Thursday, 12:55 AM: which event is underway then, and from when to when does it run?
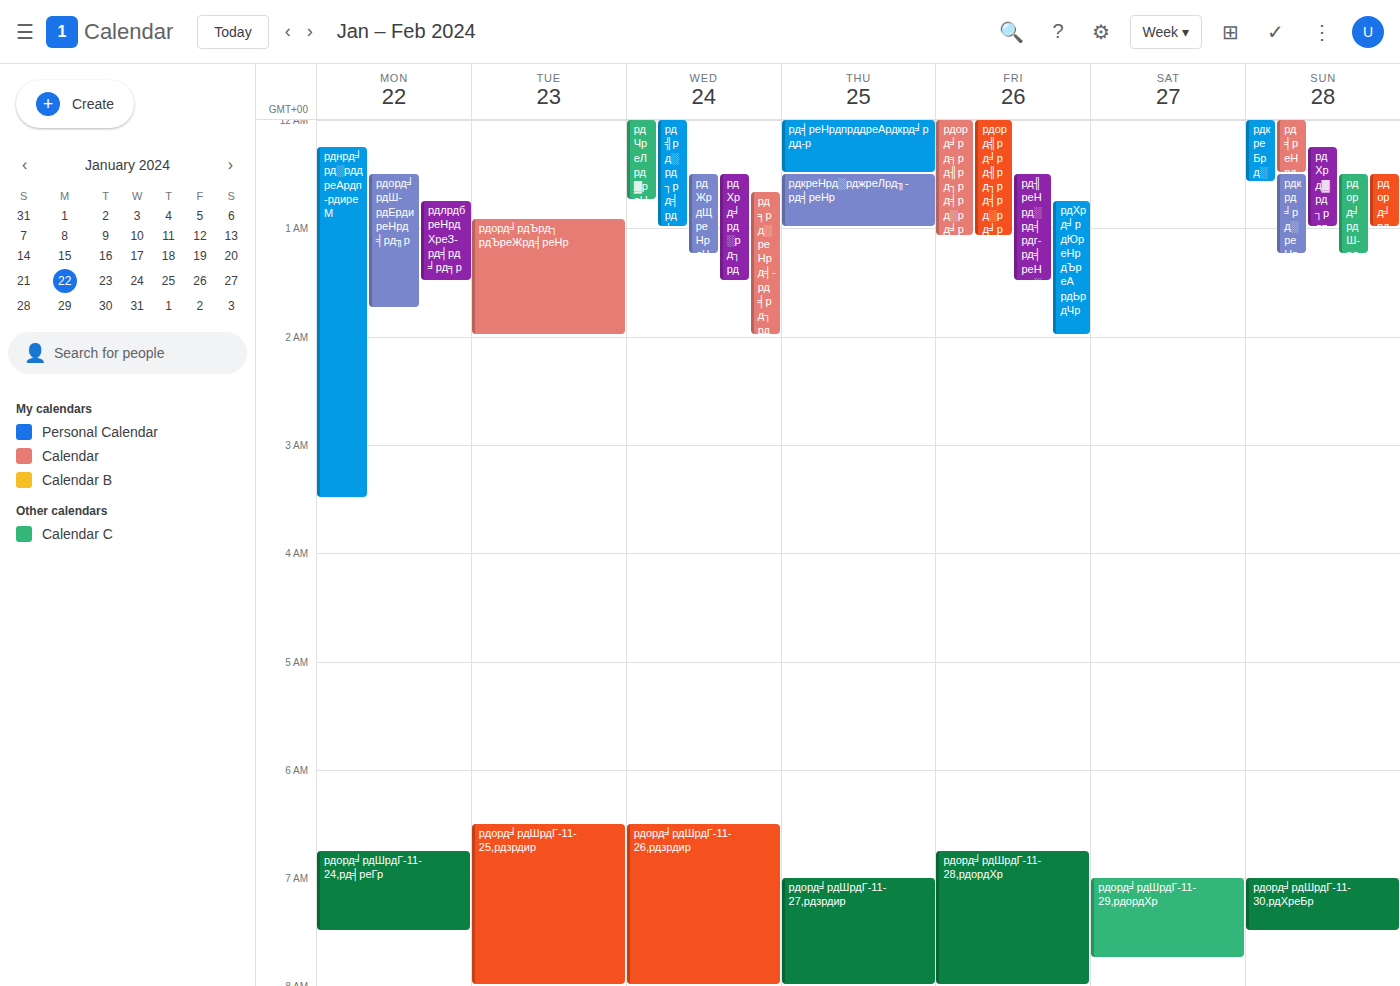
"рдкреНрд░рджреЛрд╖-рд╡реНр", 12:30 AM to 1:00 AM